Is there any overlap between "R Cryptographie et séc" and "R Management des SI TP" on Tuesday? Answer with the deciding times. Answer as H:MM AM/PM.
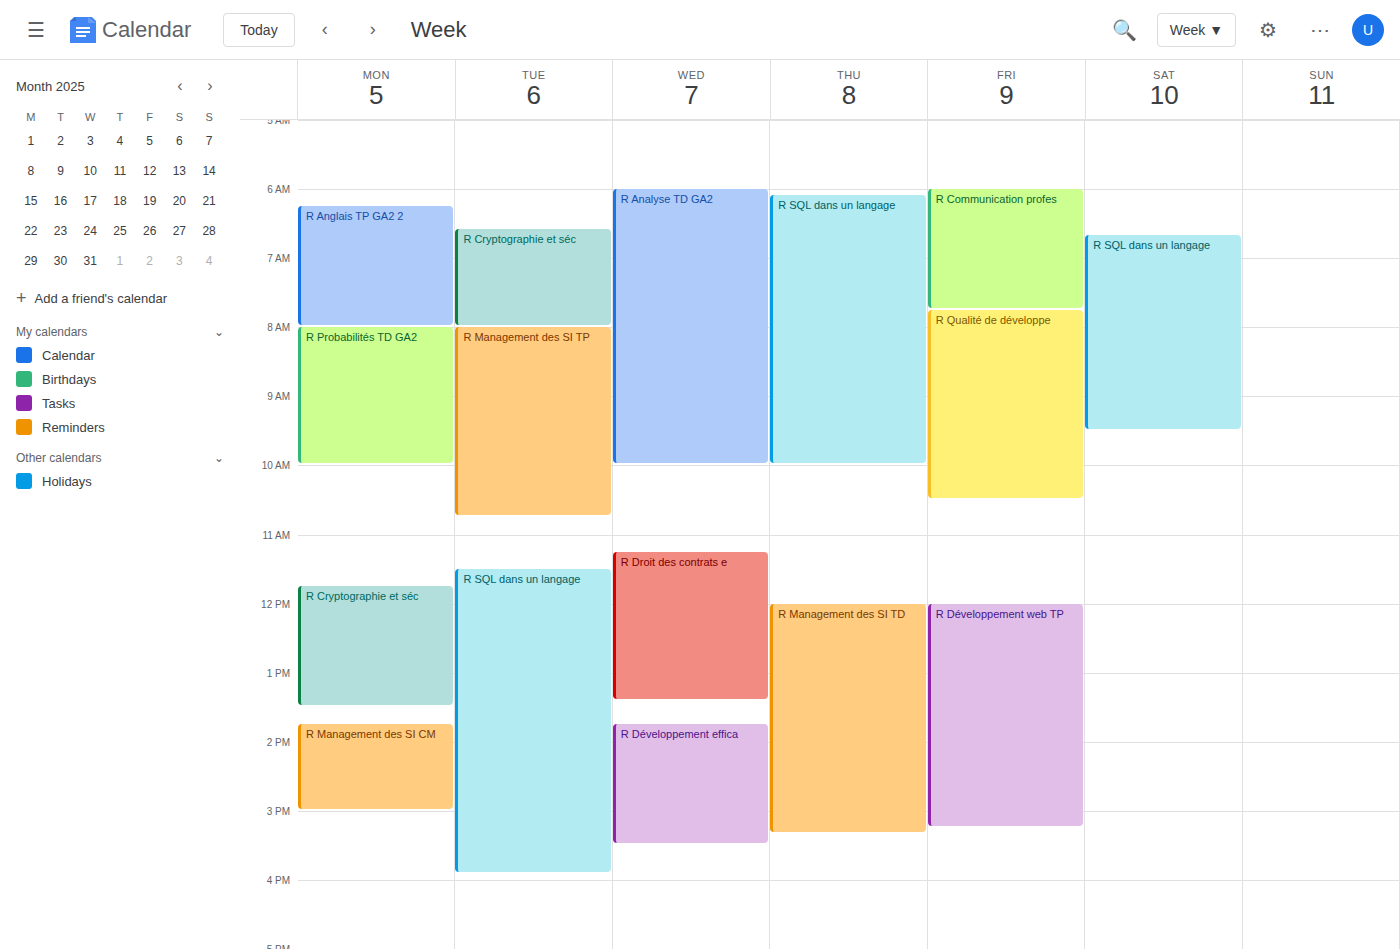
"R Cryptographie et séc" ends at 8:00 AM, exactly when "R Management des SI TP" starts -- they touch but do not overlap.